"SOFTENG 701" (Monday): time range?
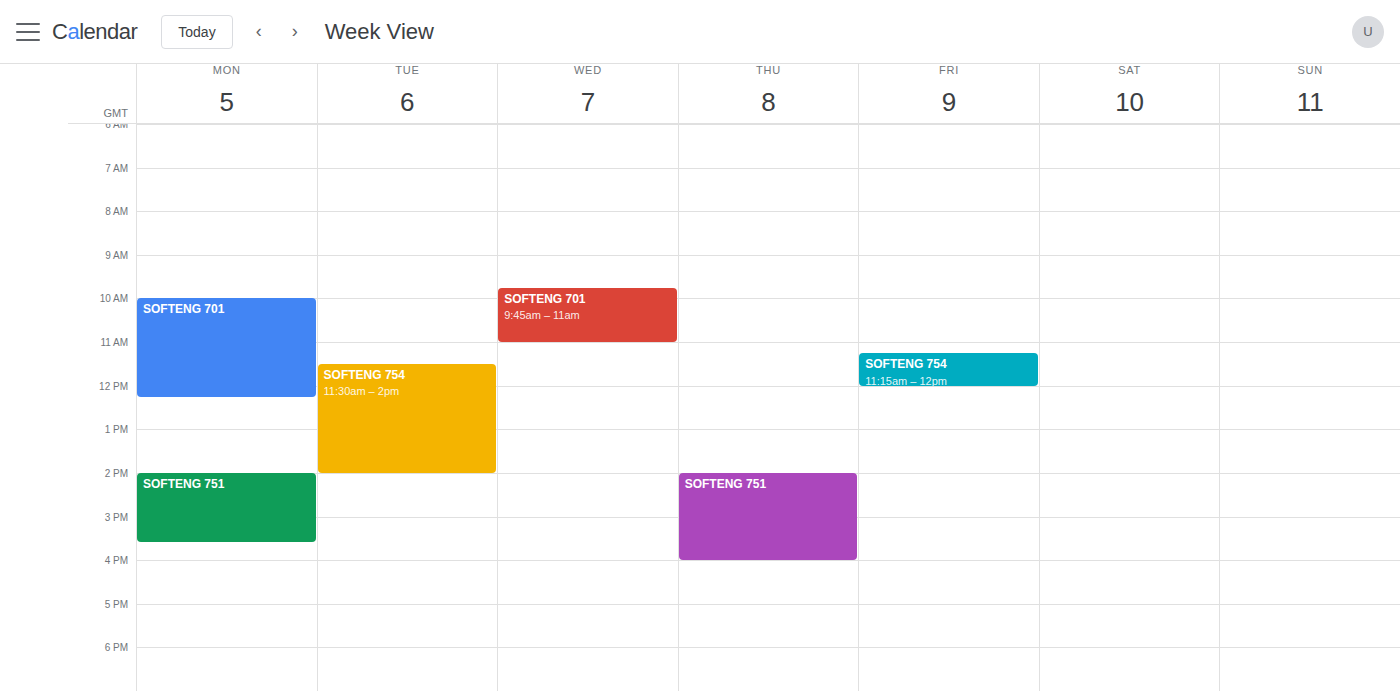
10:00 AM to 12:15 PM